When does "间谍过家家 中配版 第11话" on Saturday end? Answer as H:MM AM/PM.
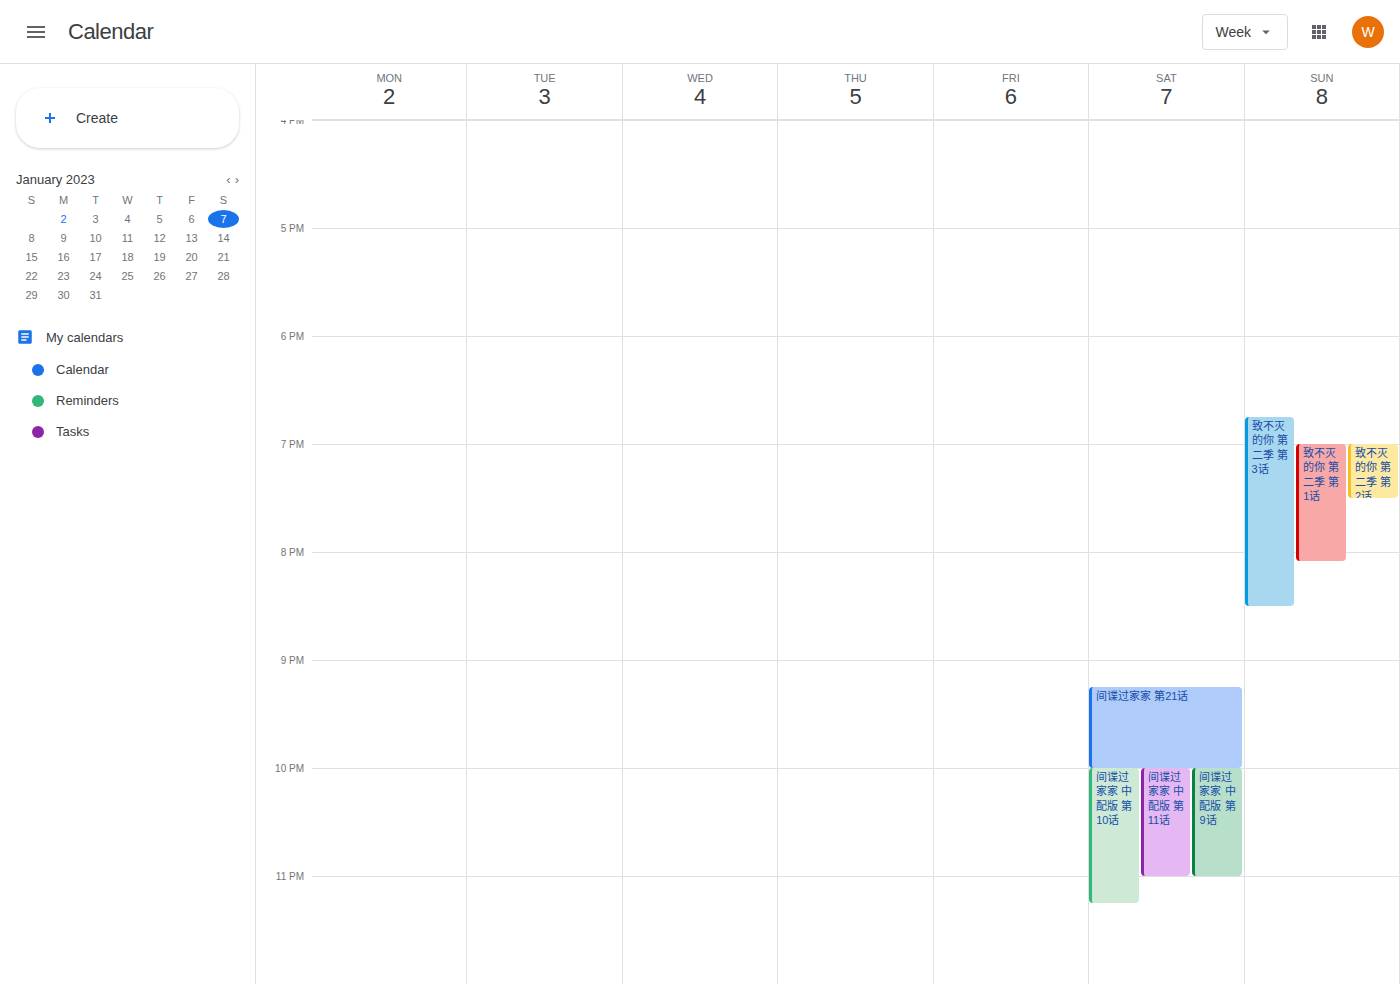
11:00 PM